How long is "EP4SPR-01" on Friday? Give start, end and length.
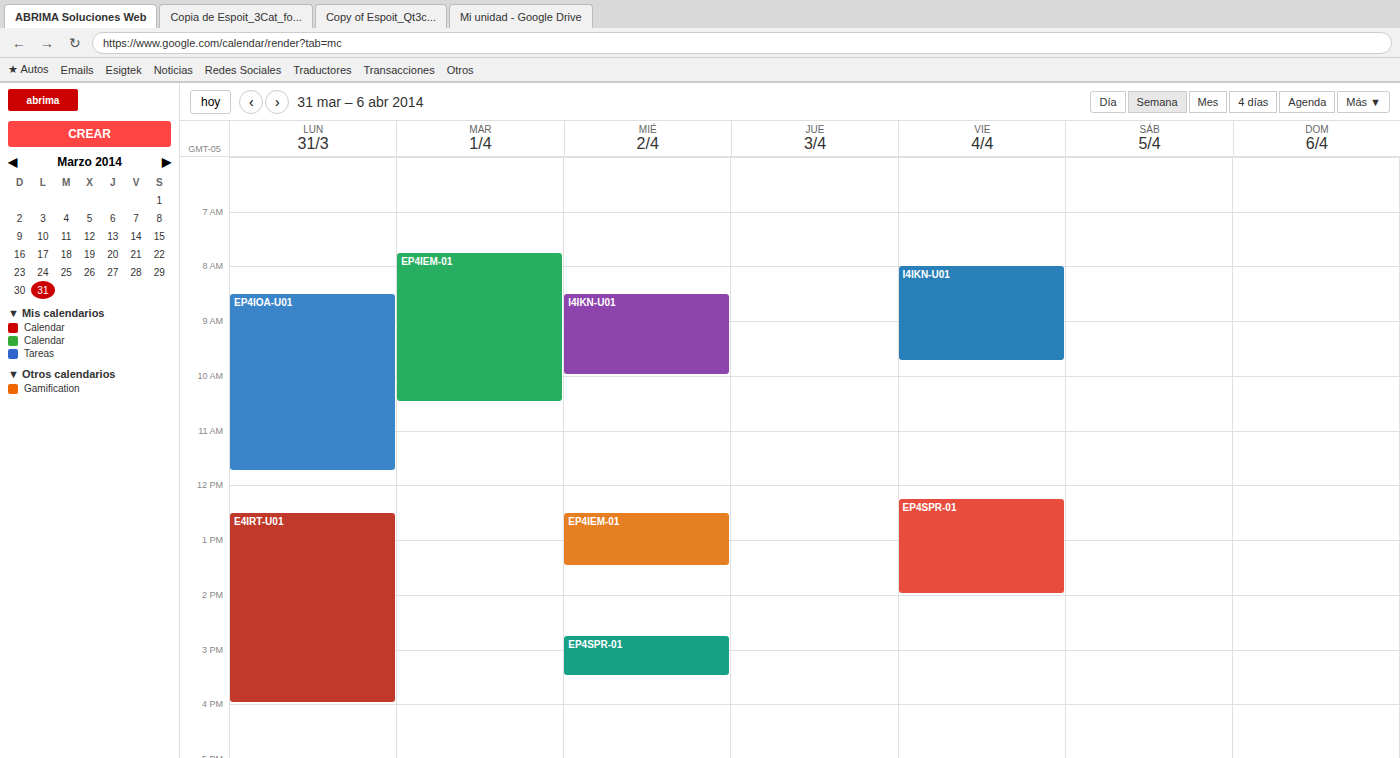
12:15 PM to 2:00 PM, 1 hour 45 minutes